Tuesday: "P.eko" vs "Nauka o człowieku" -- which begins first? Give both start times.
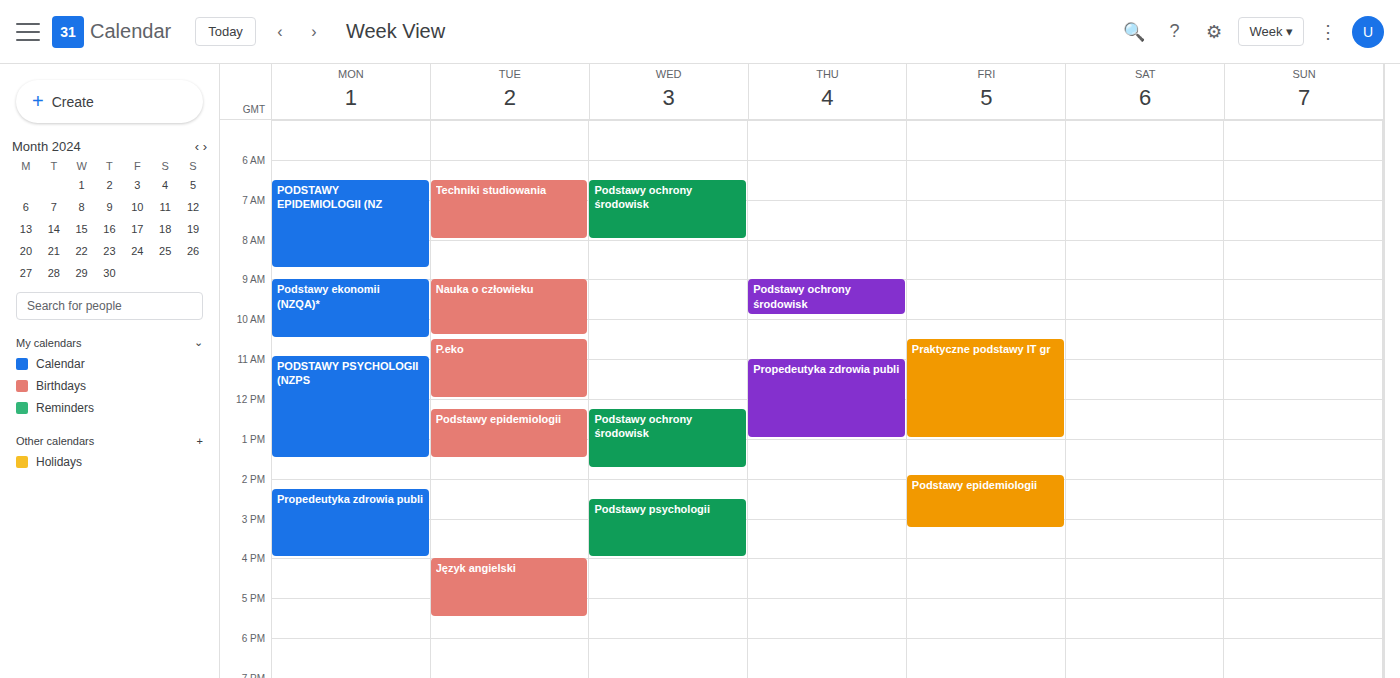
"Nauka o człowieku" 9:00 AM; "P.eko" 10:30 AM.